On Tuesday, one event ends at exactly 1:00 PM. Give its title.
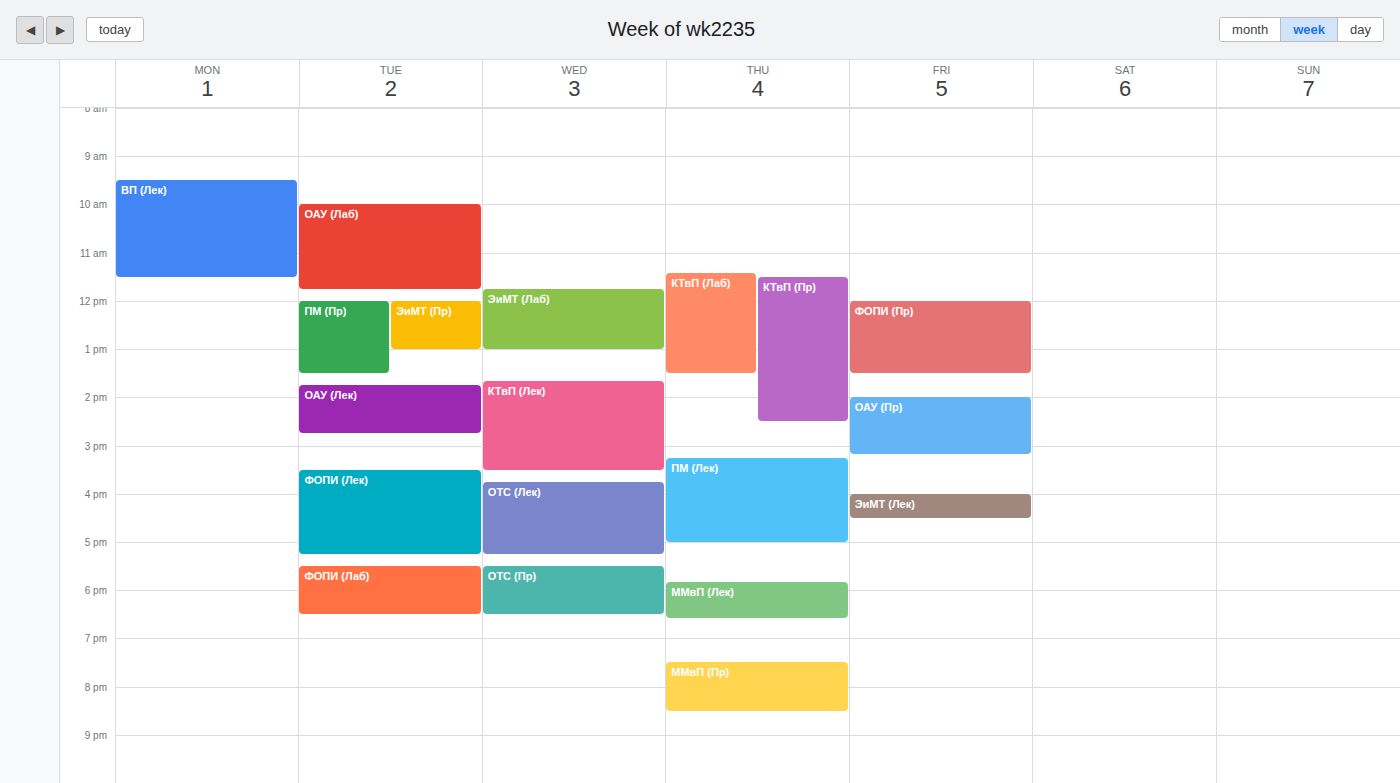
"ЭиМТ (Пр)"